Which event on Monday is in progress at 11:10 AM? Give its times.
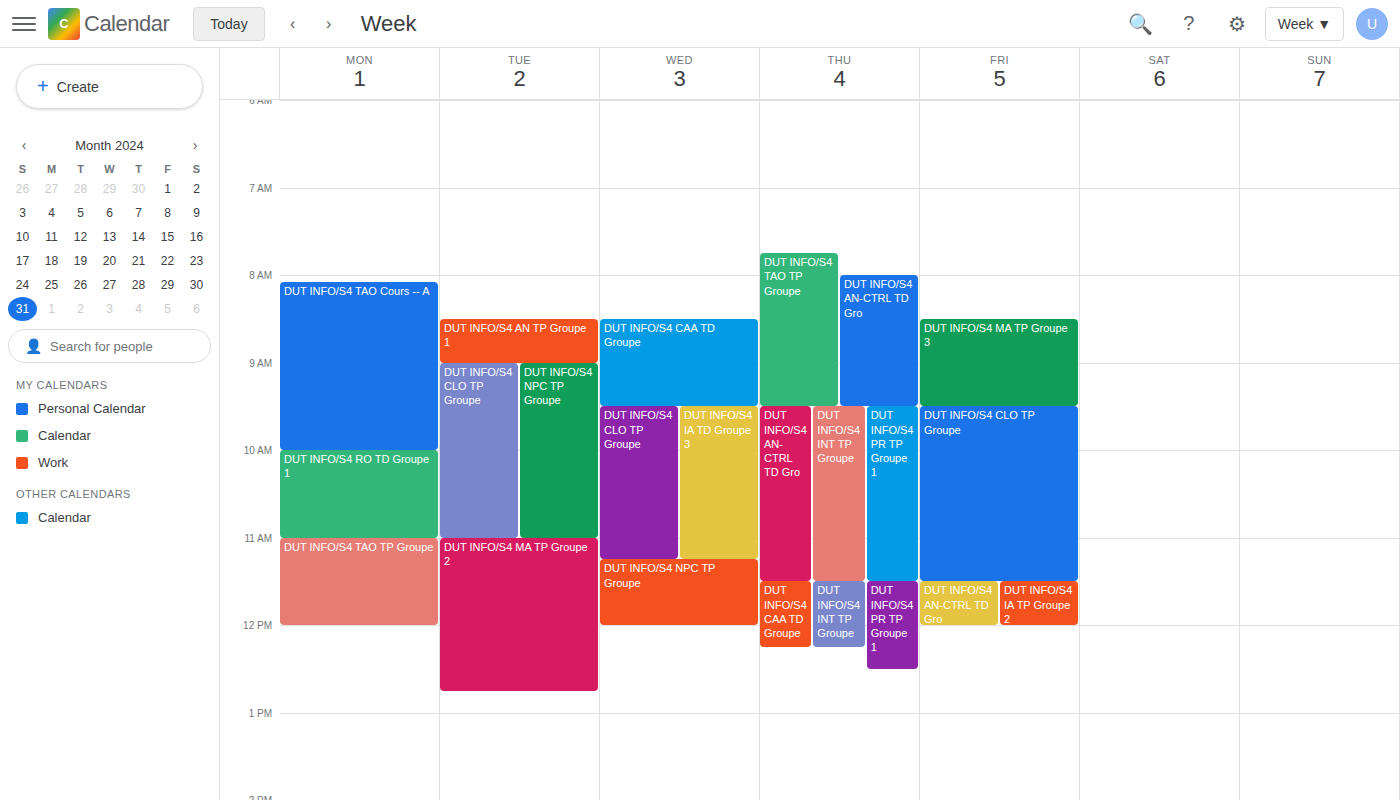
"DUT INFO/S4 TAO TP Groupe", 11:00 AM to 12:00 PM